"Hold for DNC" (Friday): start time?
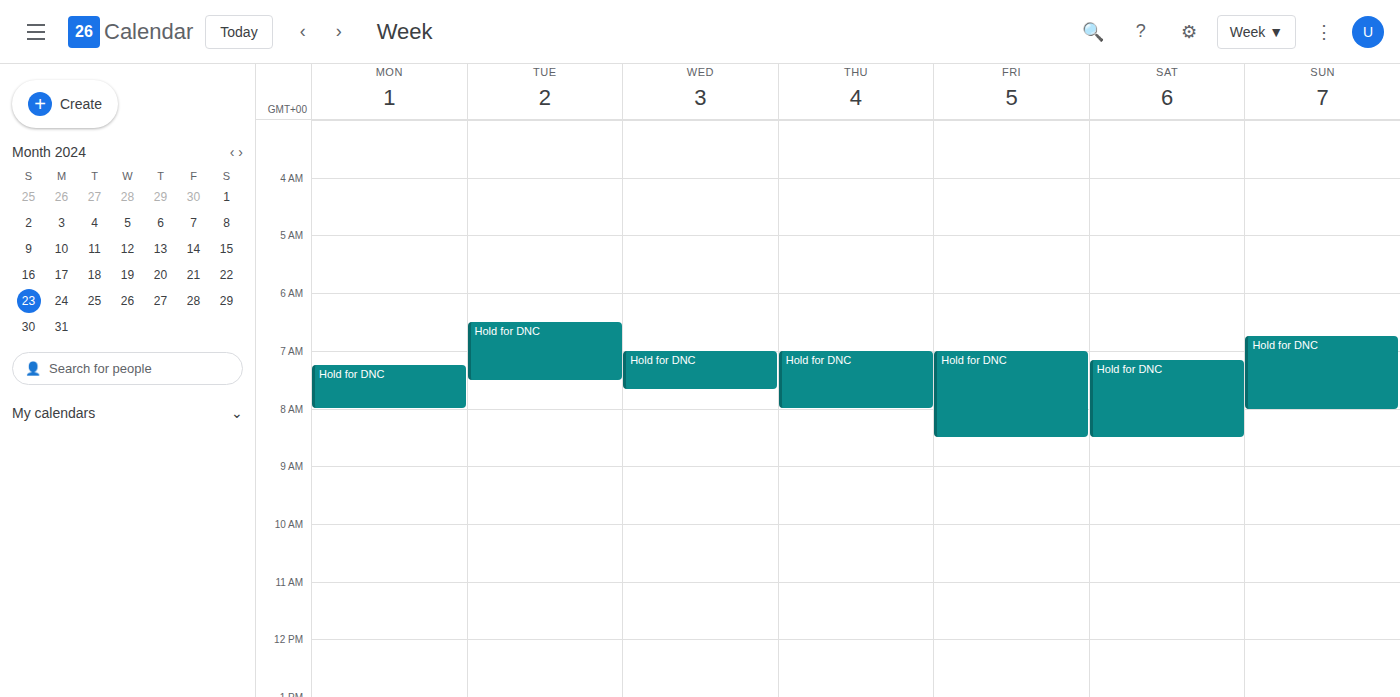
7:00 AM